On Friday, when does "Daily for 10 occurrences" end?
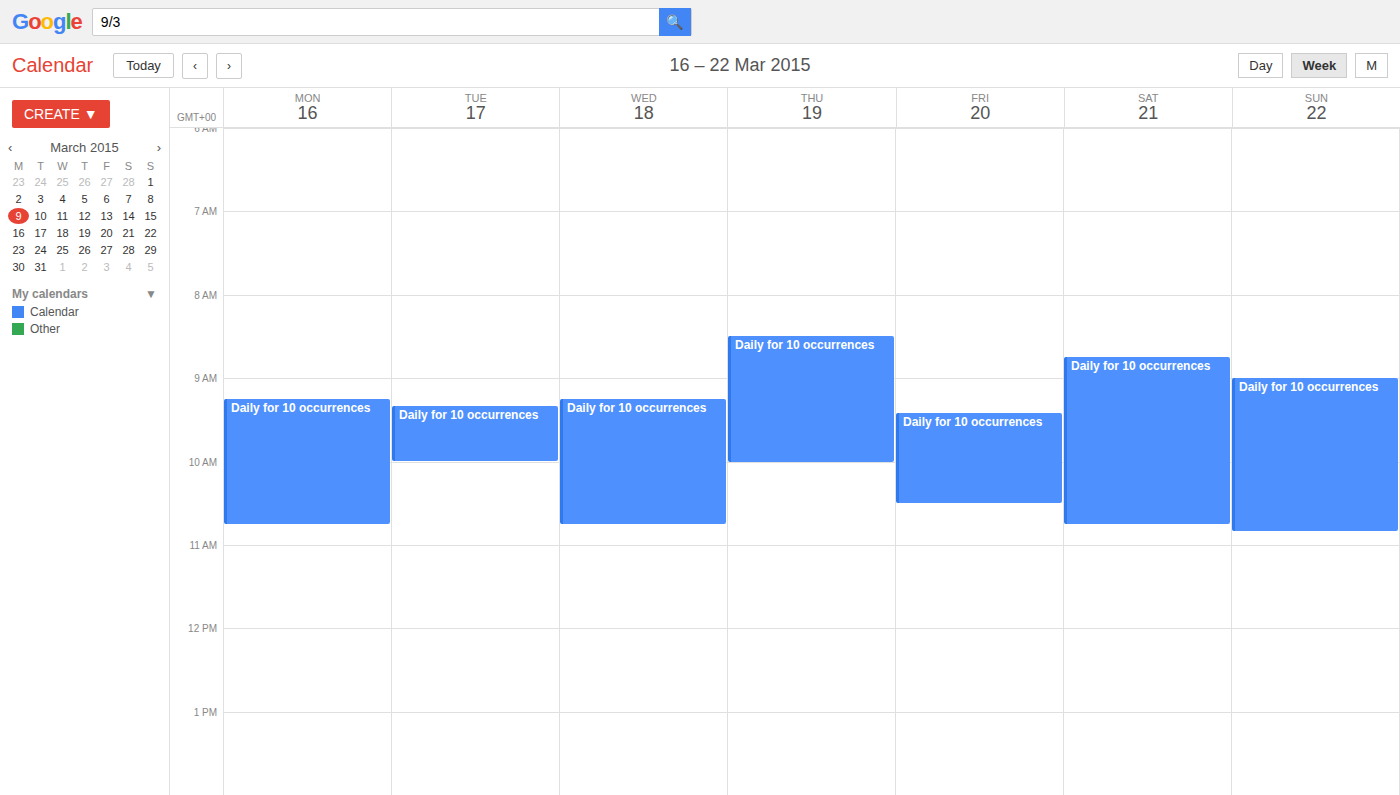
10:30 AM